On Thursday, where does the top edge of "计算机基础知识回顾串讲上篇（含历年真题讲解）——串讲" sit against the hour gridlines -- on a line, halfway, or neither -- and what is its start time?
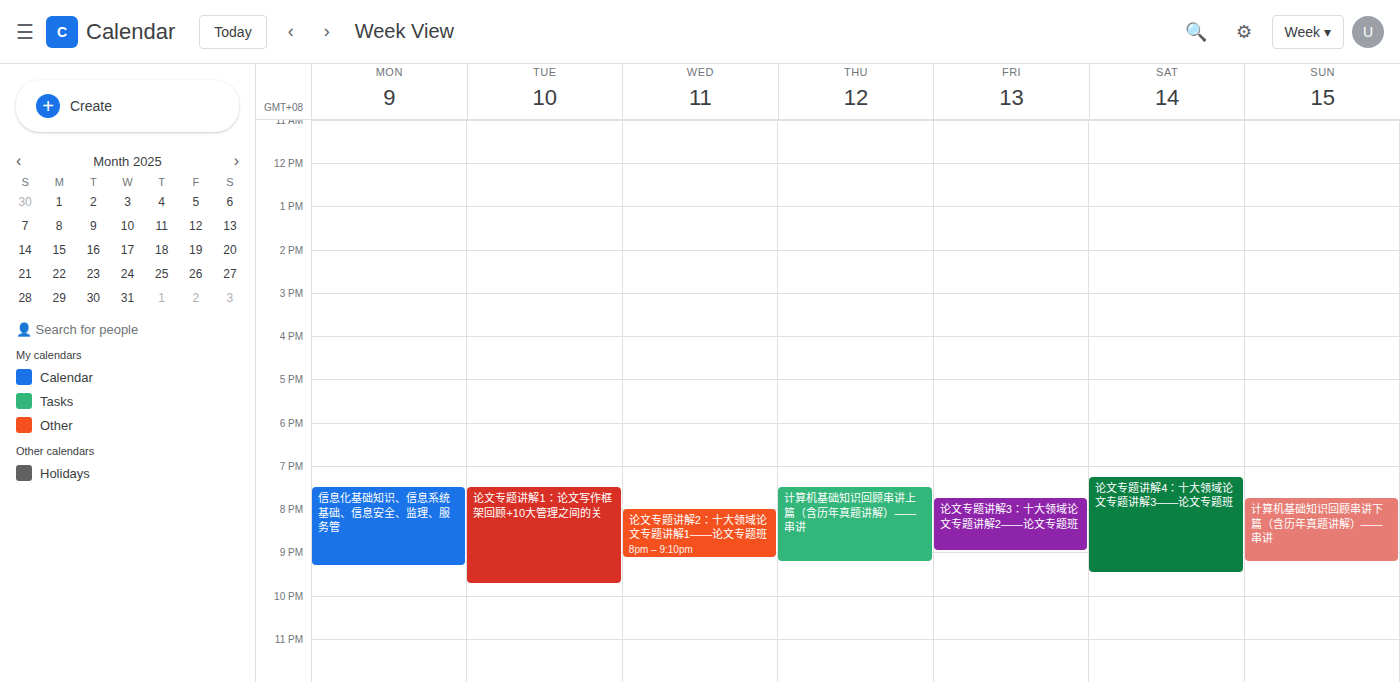
7:30 PM -- halfway between the 7 PM and 8 PM lines.